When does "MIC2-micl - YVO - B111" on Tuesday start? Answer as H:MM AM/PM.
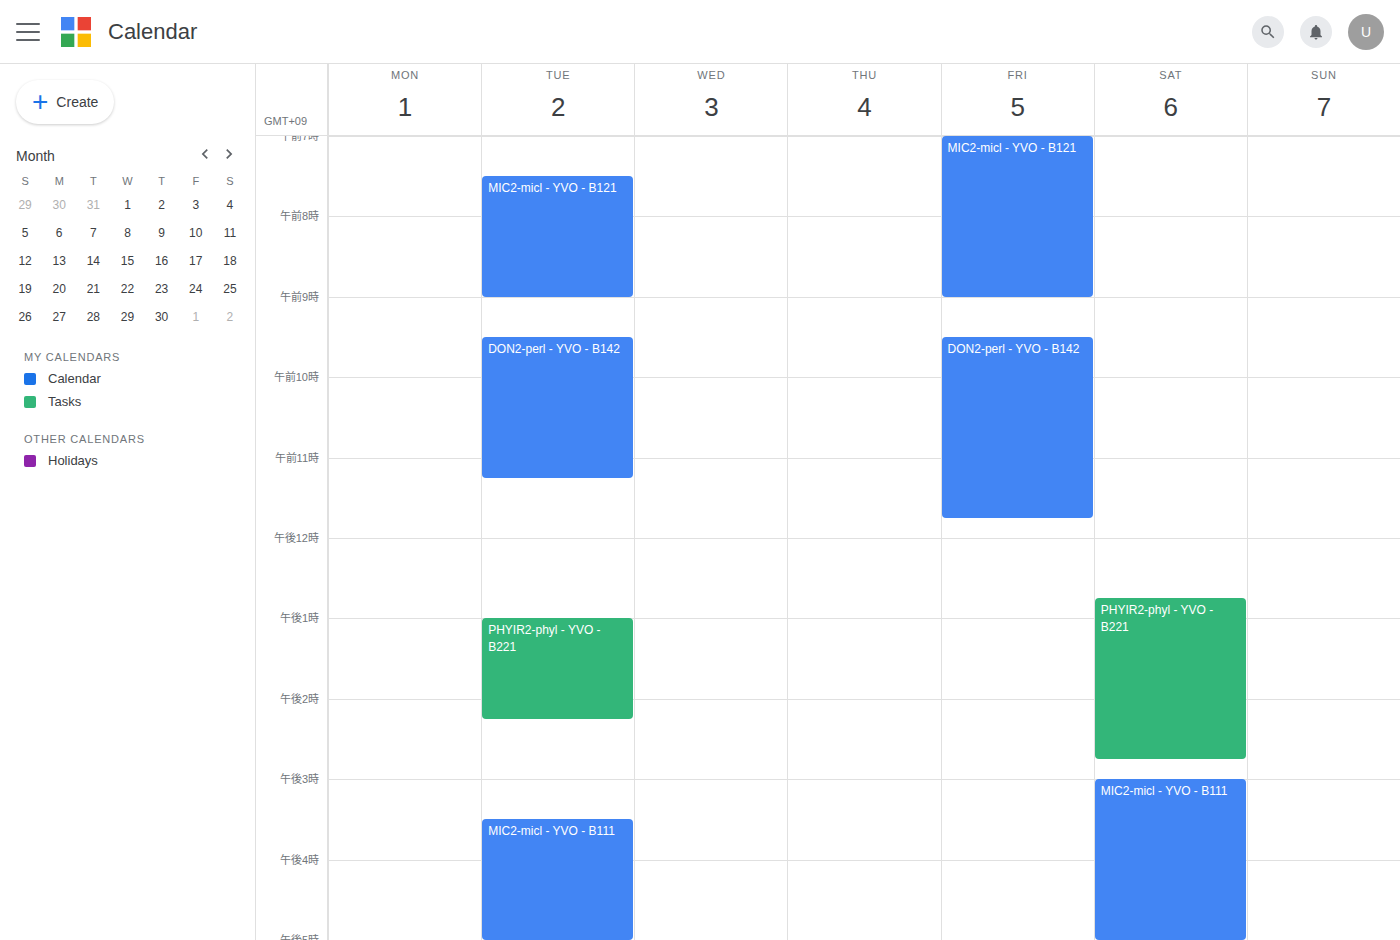
3:30 PM